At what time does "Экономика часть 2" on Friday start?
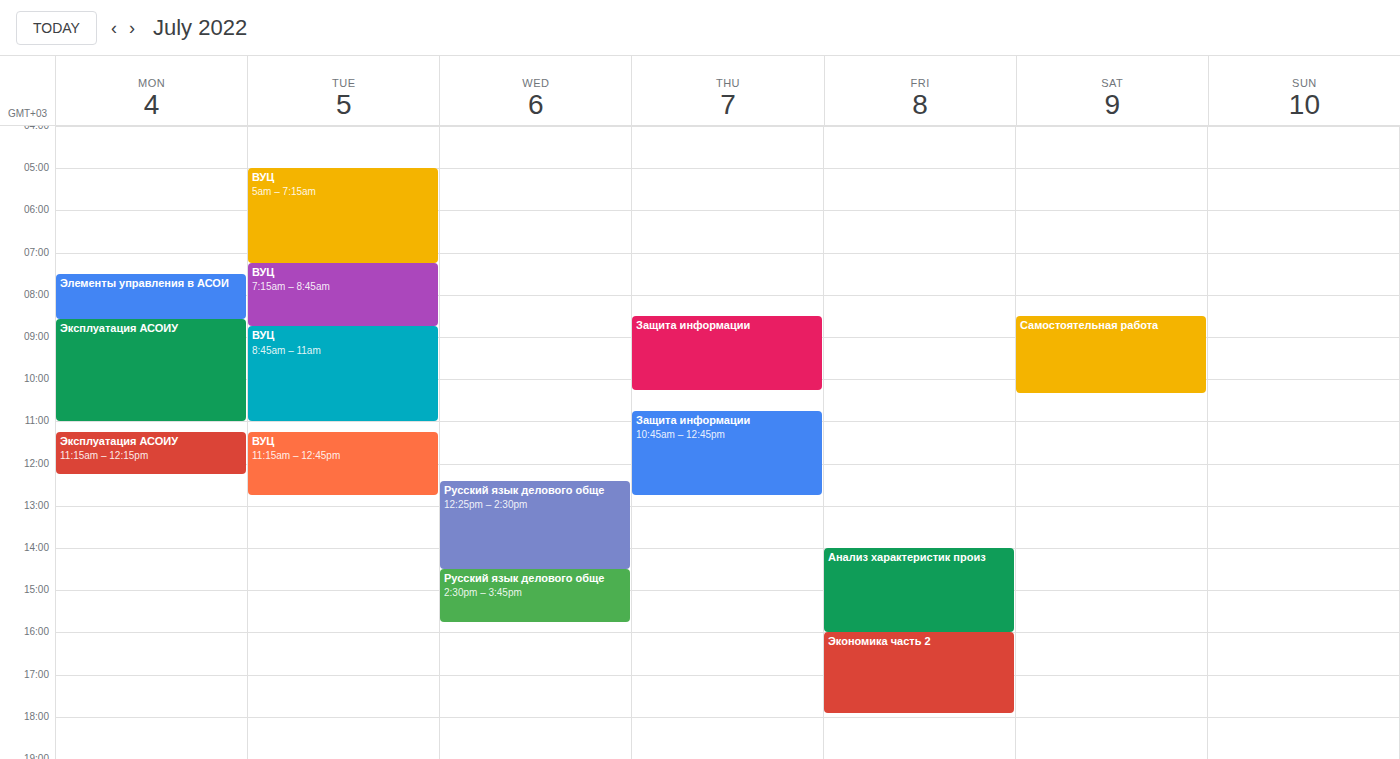
4:00 PM